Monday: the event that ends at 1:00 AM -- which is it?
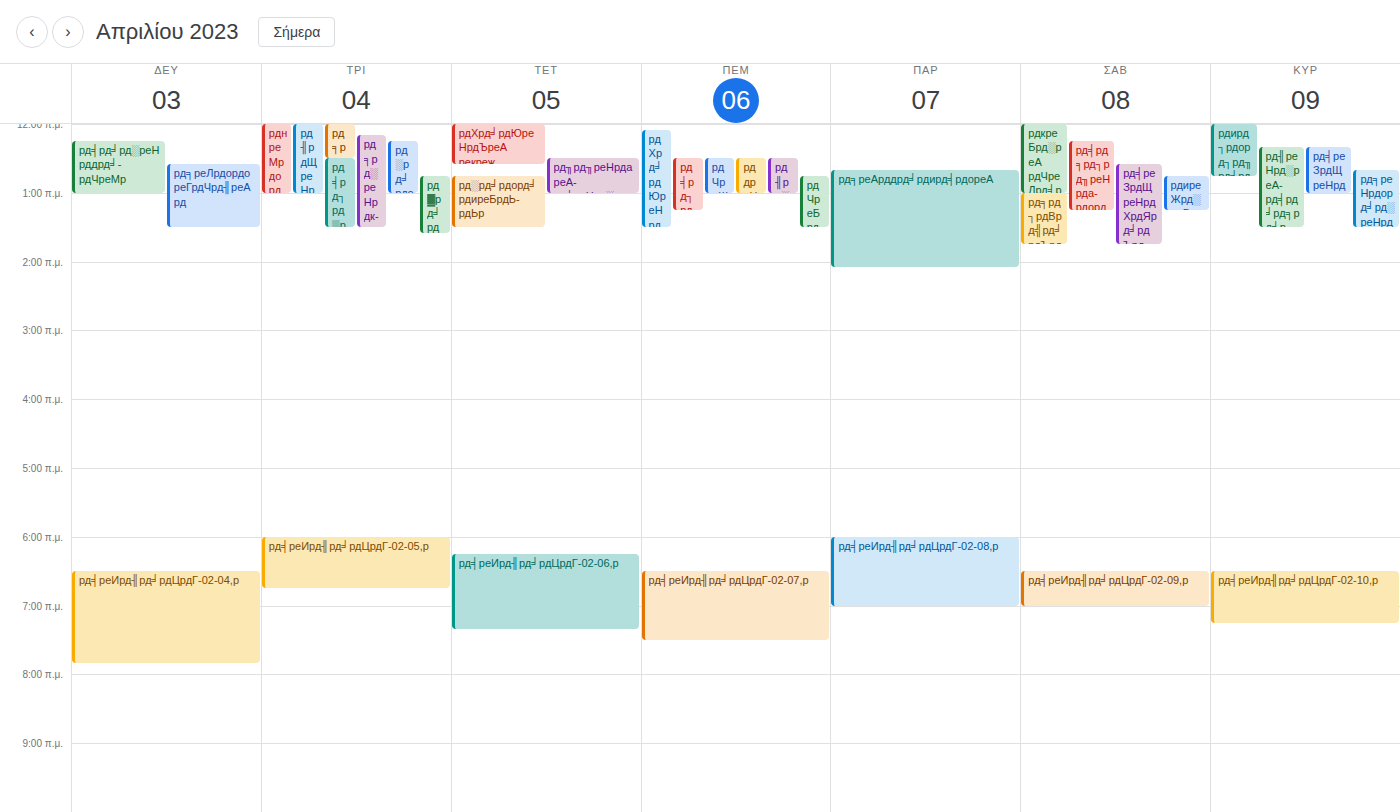
"рд╡рд╛рд░реНрддрд╛-рдЧреМр"